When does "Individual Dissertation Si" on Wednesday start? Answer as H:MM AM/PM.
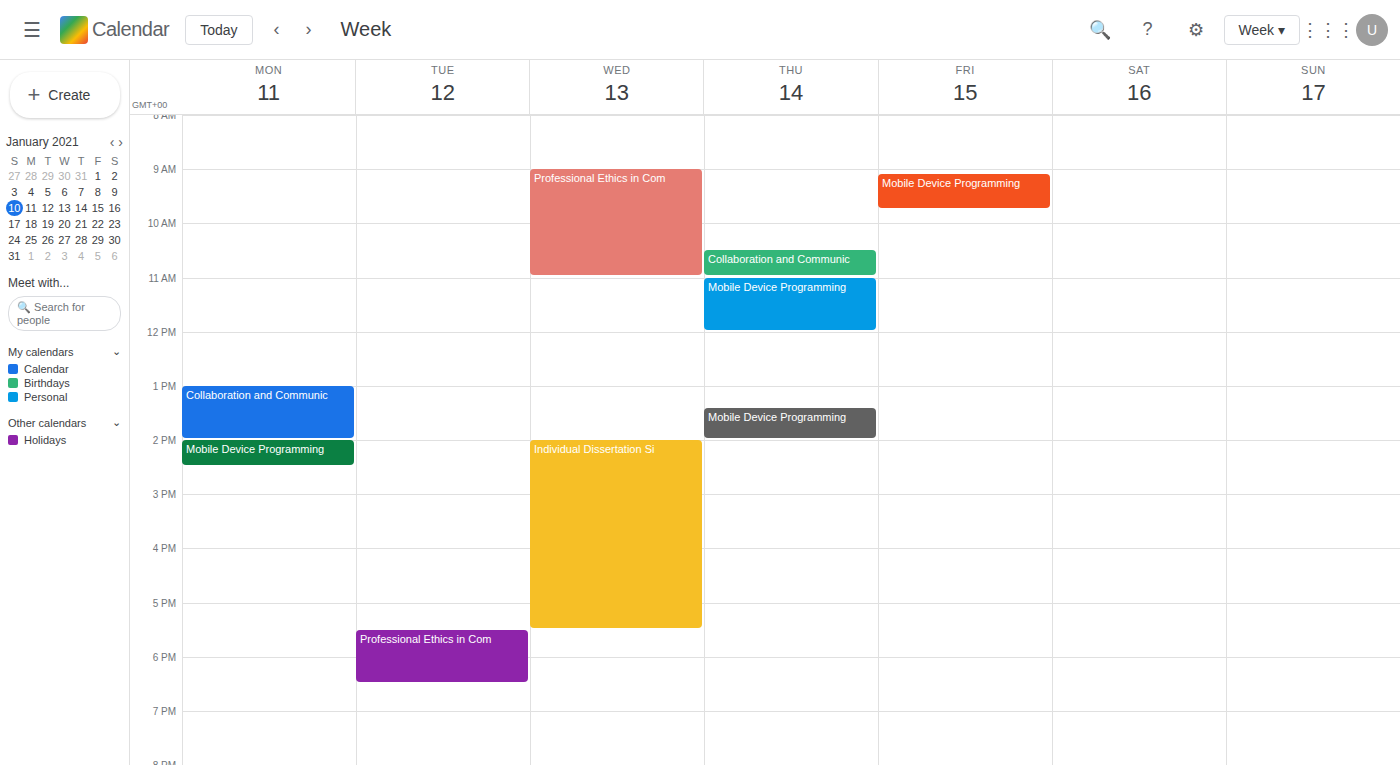
2:00 PM